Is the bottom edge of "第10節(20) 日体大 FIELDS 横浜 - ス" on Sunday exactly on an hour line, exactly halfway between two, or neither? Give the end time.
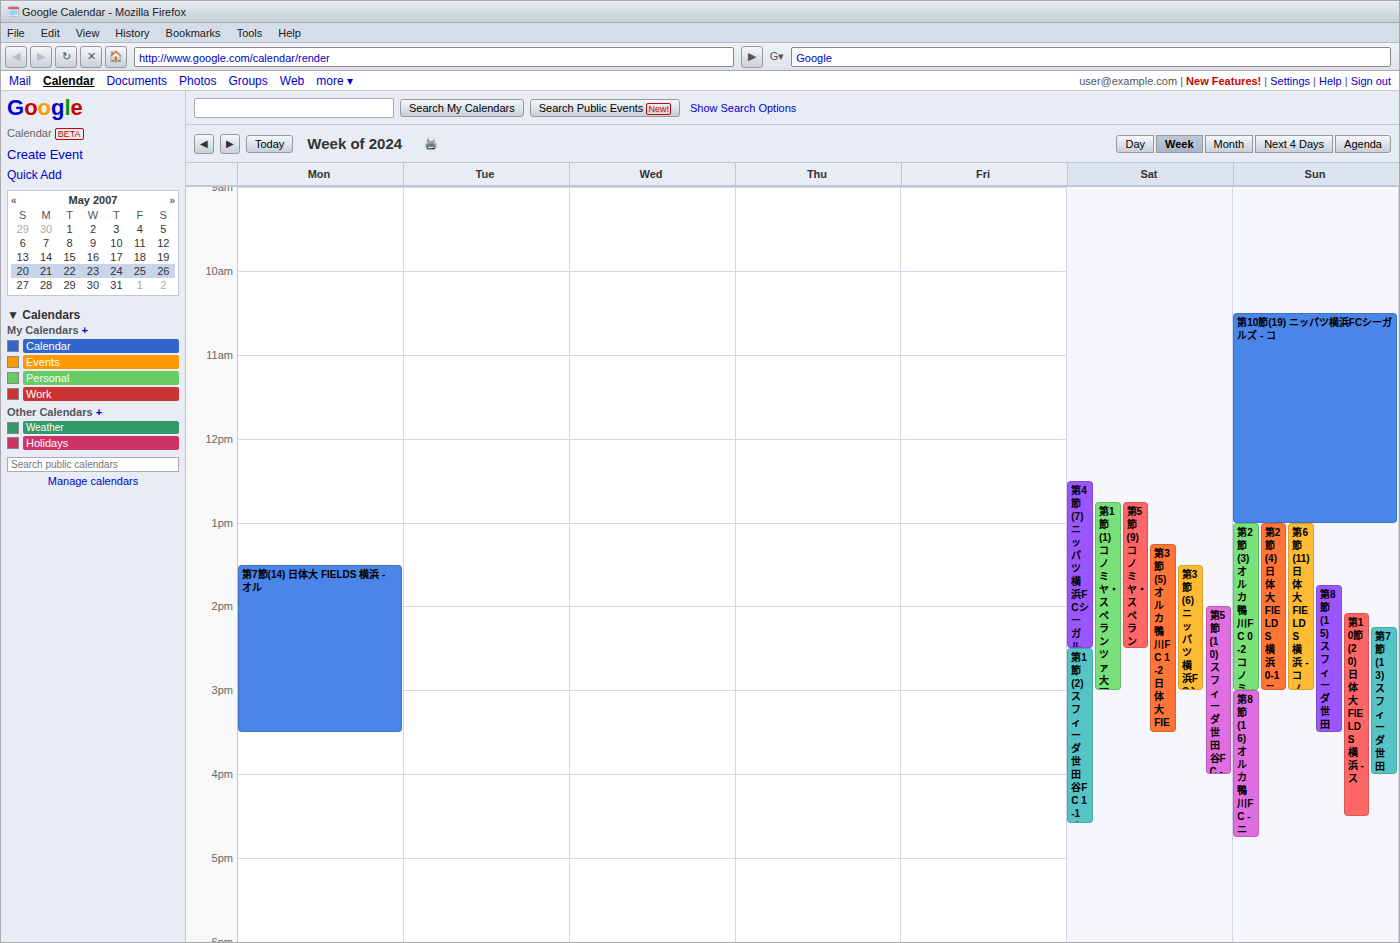
4:30 PM -- halfway between the 4 PM and 5 PM lines.